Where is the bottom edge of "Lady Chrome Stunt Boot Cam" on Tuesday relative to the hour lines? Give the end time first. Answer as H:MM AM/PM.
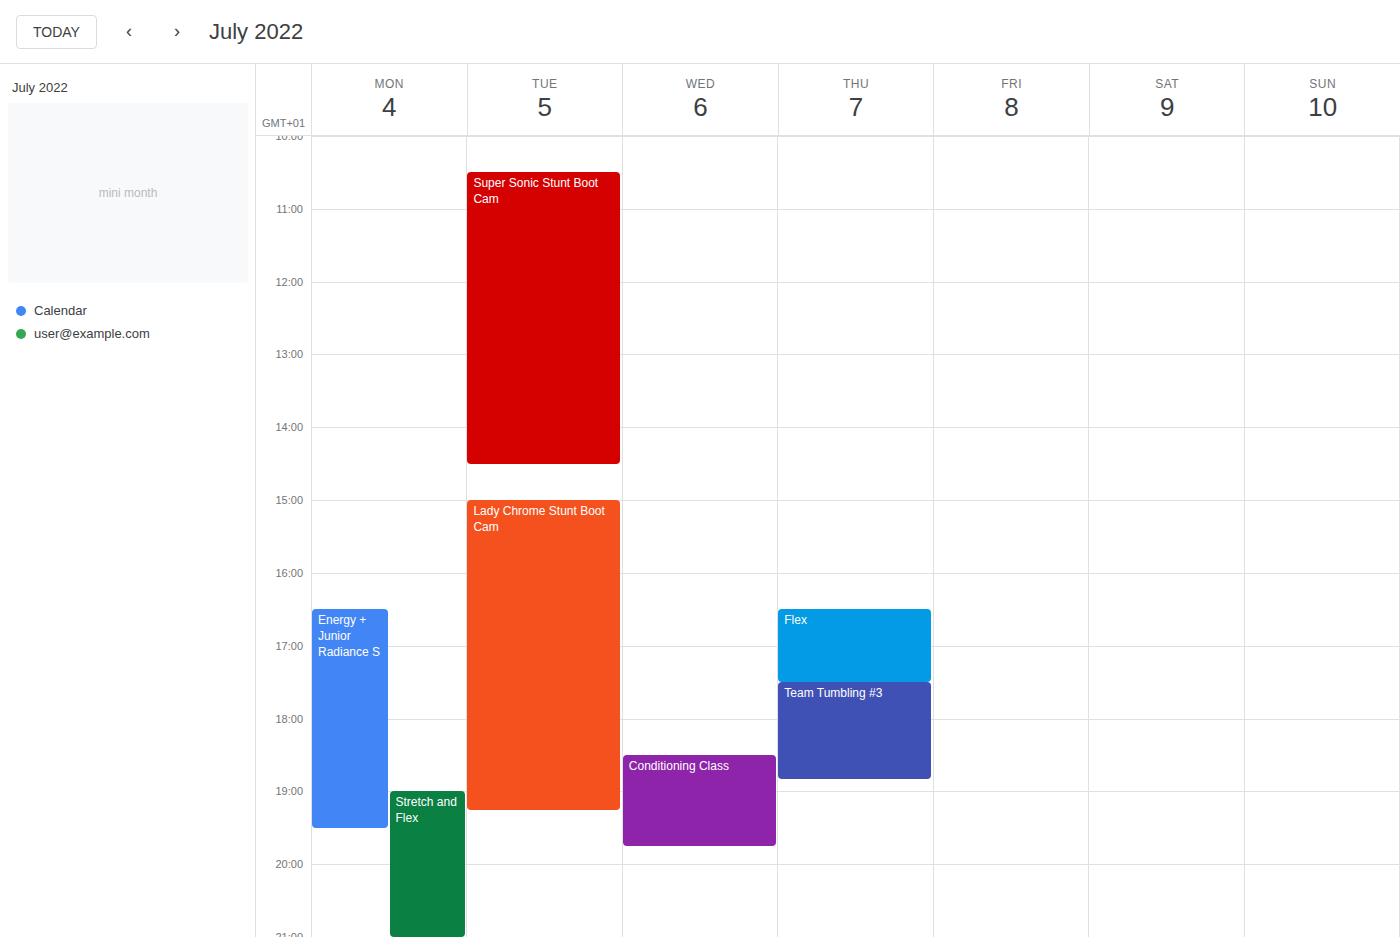
7:15 PM -- neither: a quarter of the way from the 7 PM line to the 8 PM line.